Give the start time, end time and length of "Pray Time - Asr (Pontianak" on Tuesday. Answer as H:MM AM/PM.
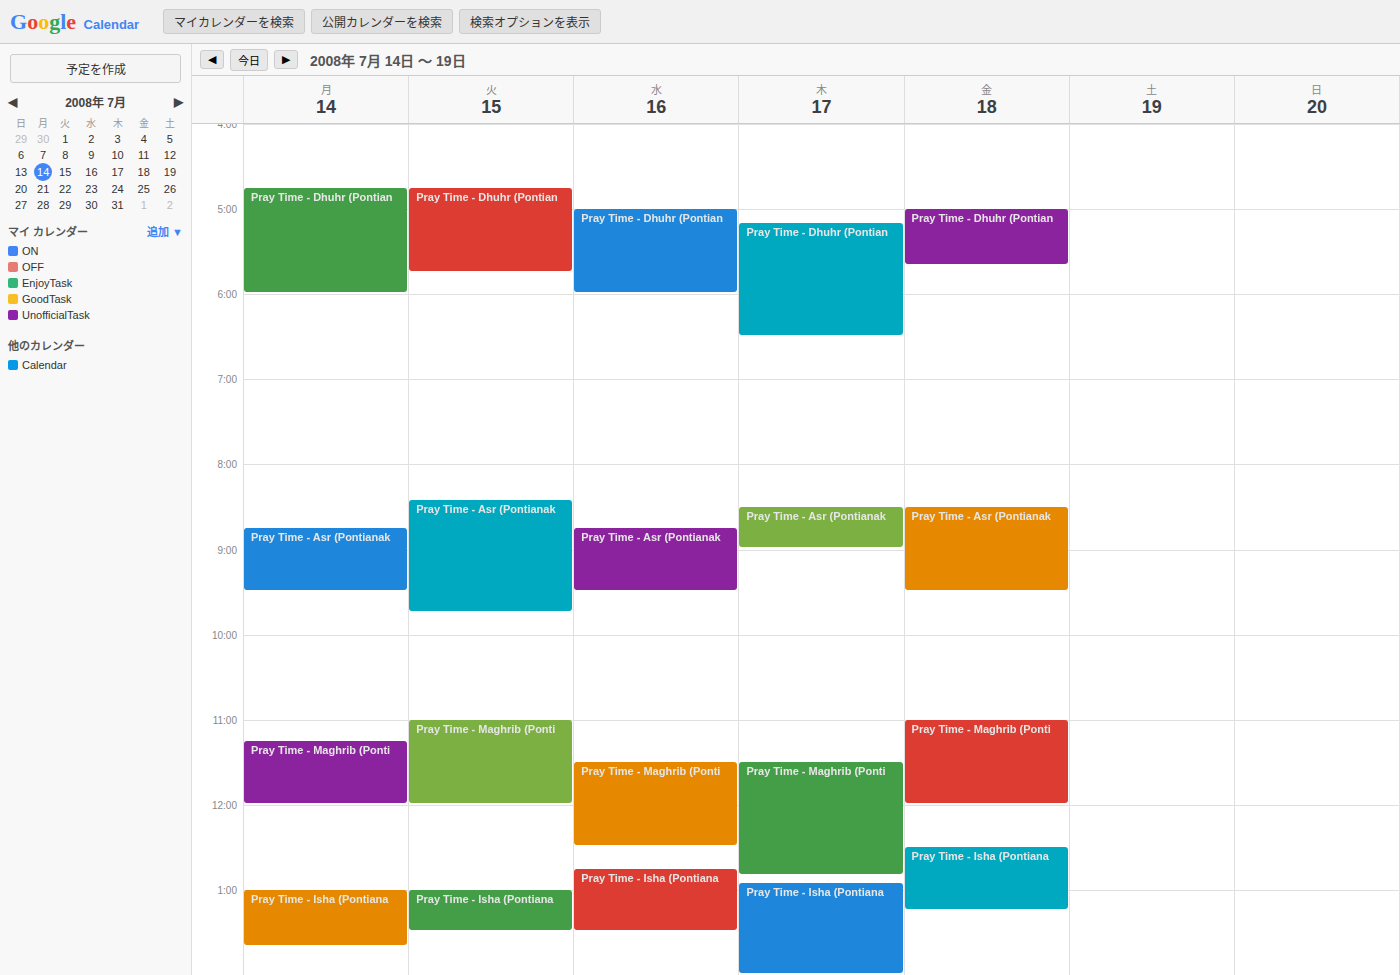
8:25 AM to 9:45 AM, 1 hour 20 minutes